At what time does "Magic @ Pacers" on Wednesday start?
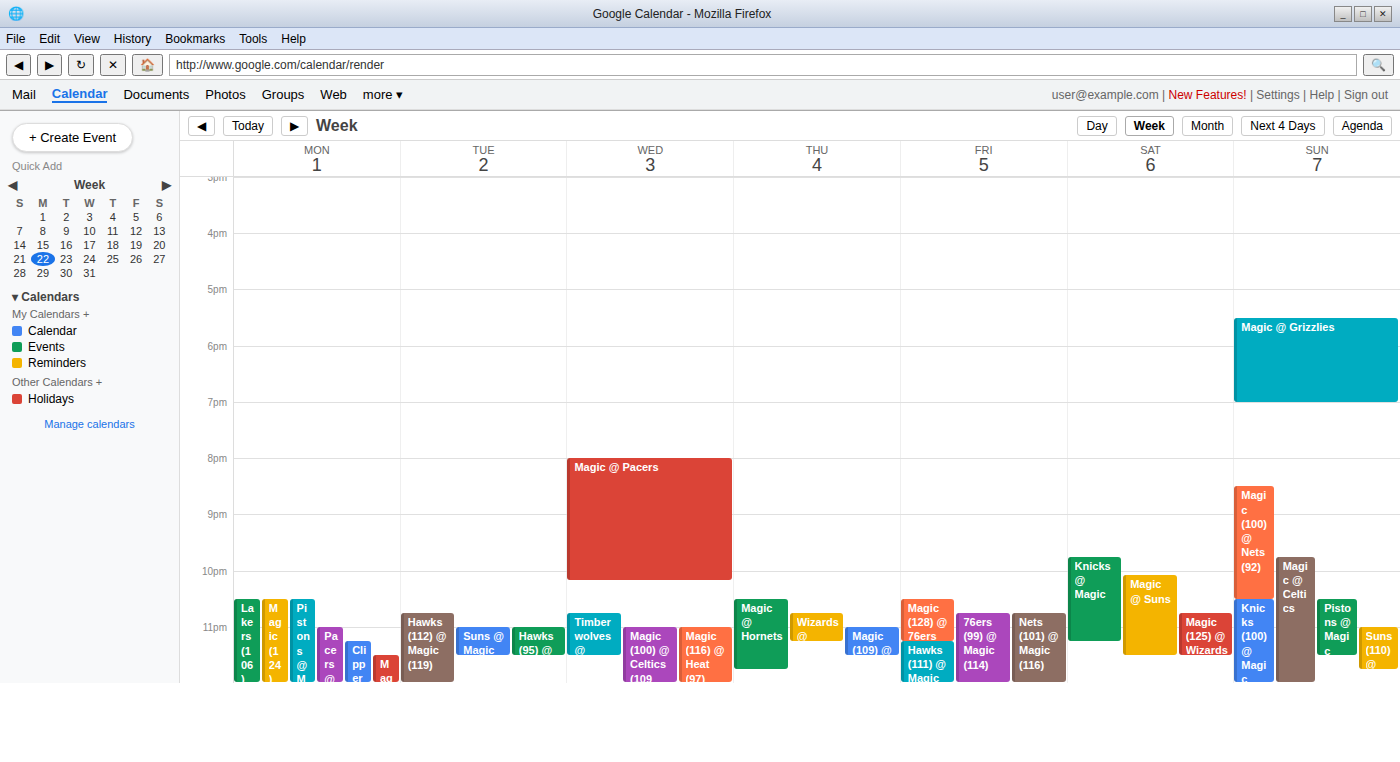
8:00 PM